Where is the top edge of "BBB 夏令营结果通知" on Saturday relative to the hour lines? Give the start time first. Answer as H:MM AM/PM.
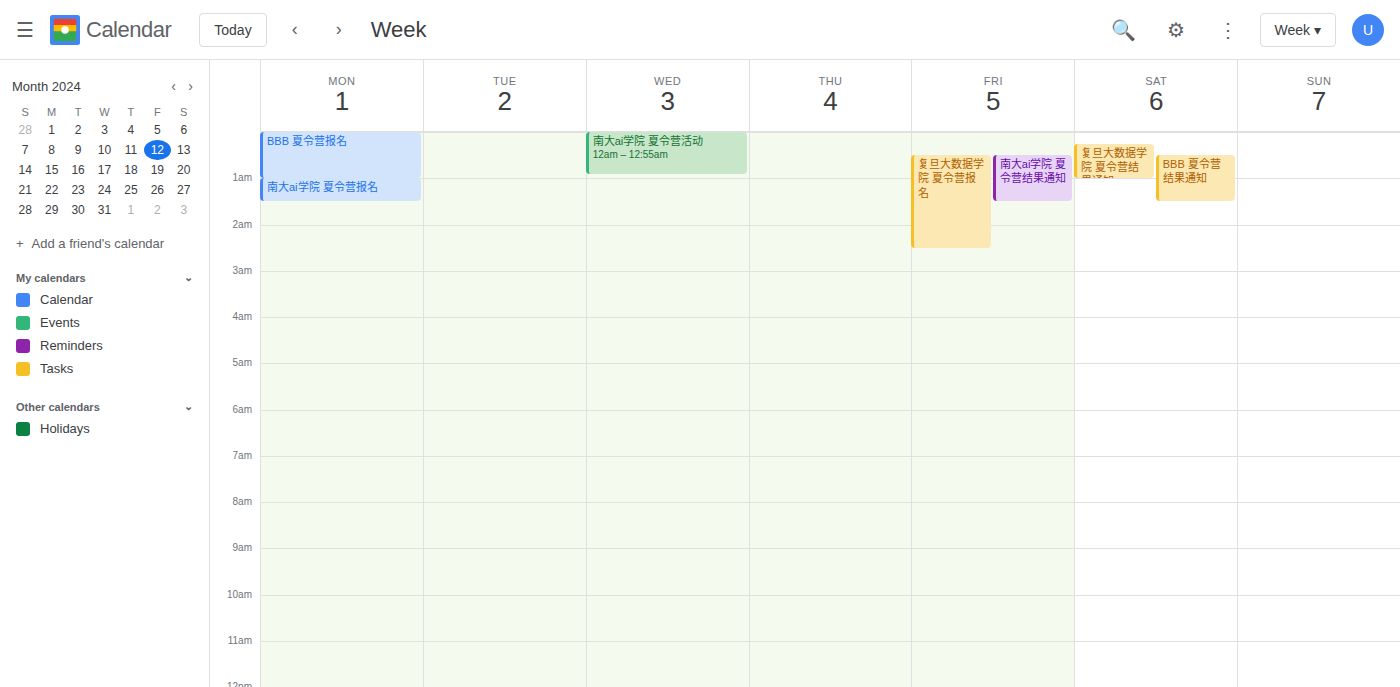
12:30 AM -- halfway between the 12 AM and 1 AM lines.